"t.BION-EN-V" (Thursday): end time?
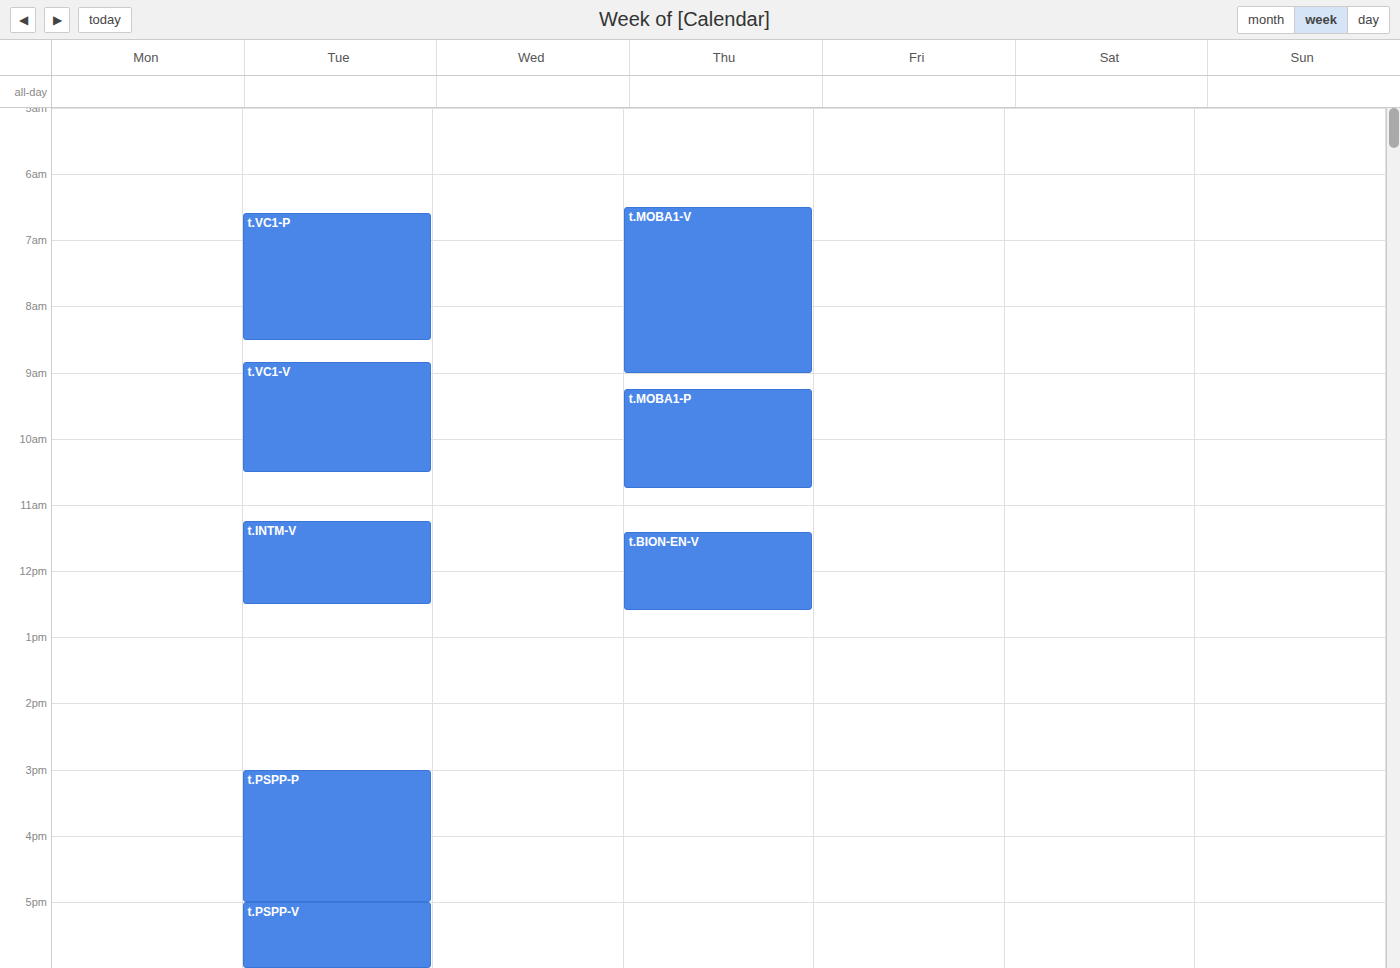
12:35 PM